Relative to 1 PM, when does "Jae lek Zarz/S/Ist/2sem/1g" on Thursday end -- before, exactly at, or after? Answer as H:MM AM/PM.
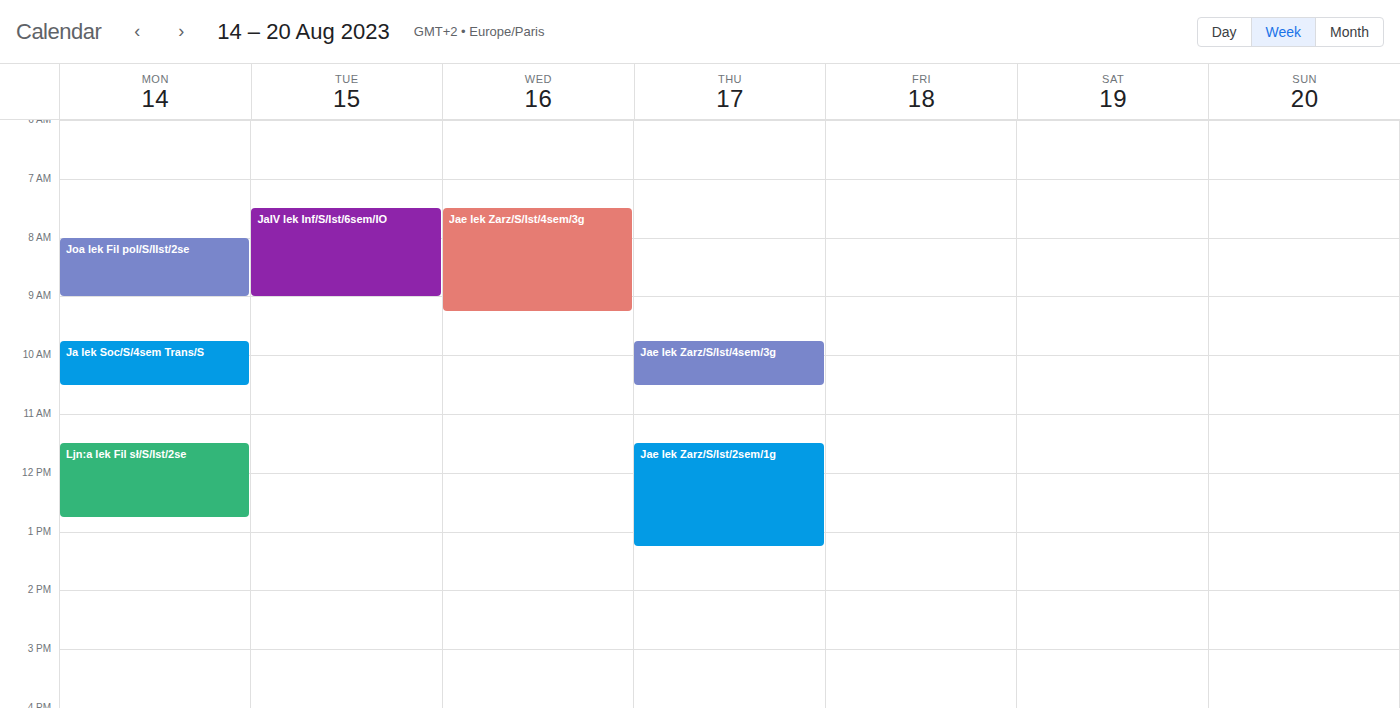
1:15 PM -- after 1 PM, 15 minutes below the 1 PM line.